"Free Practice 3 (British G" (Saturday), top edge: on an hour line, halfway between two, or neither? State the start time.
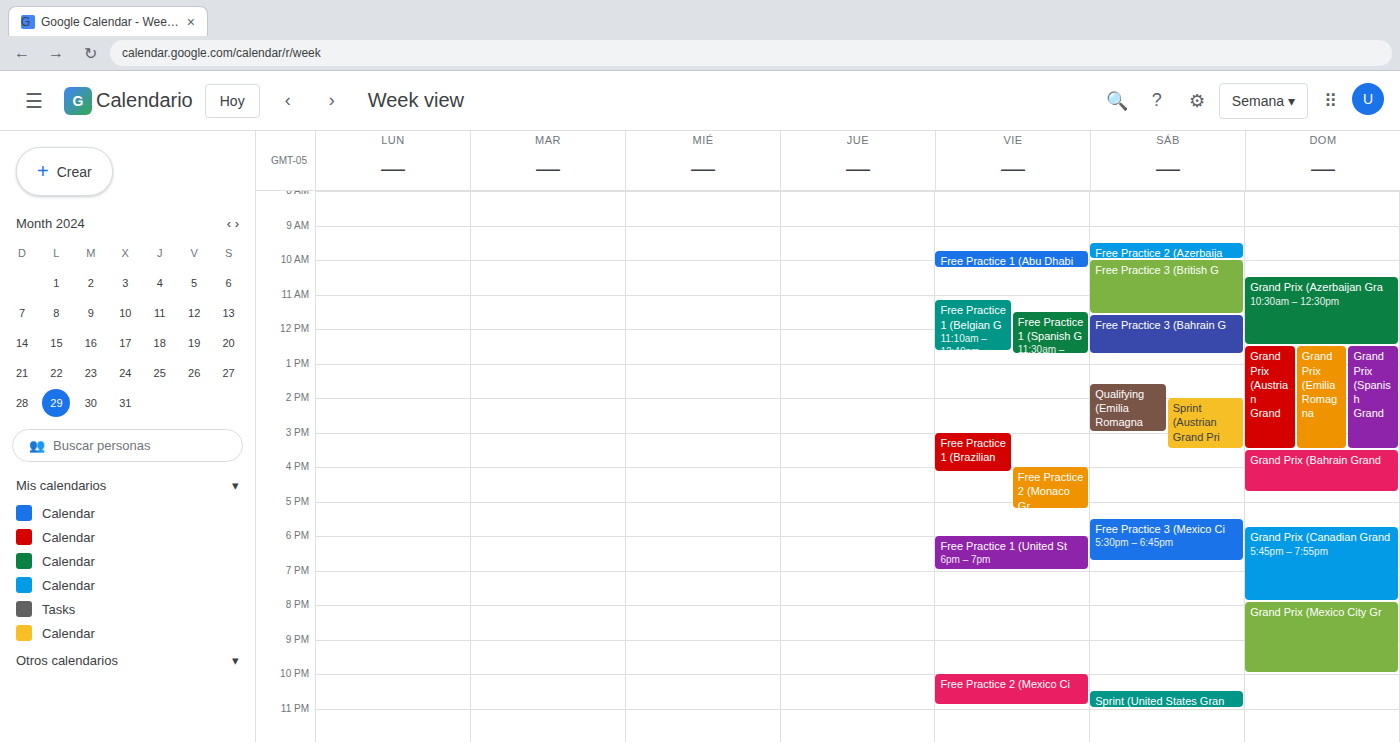
10:00 AM -- exactly on the 10 AM line.